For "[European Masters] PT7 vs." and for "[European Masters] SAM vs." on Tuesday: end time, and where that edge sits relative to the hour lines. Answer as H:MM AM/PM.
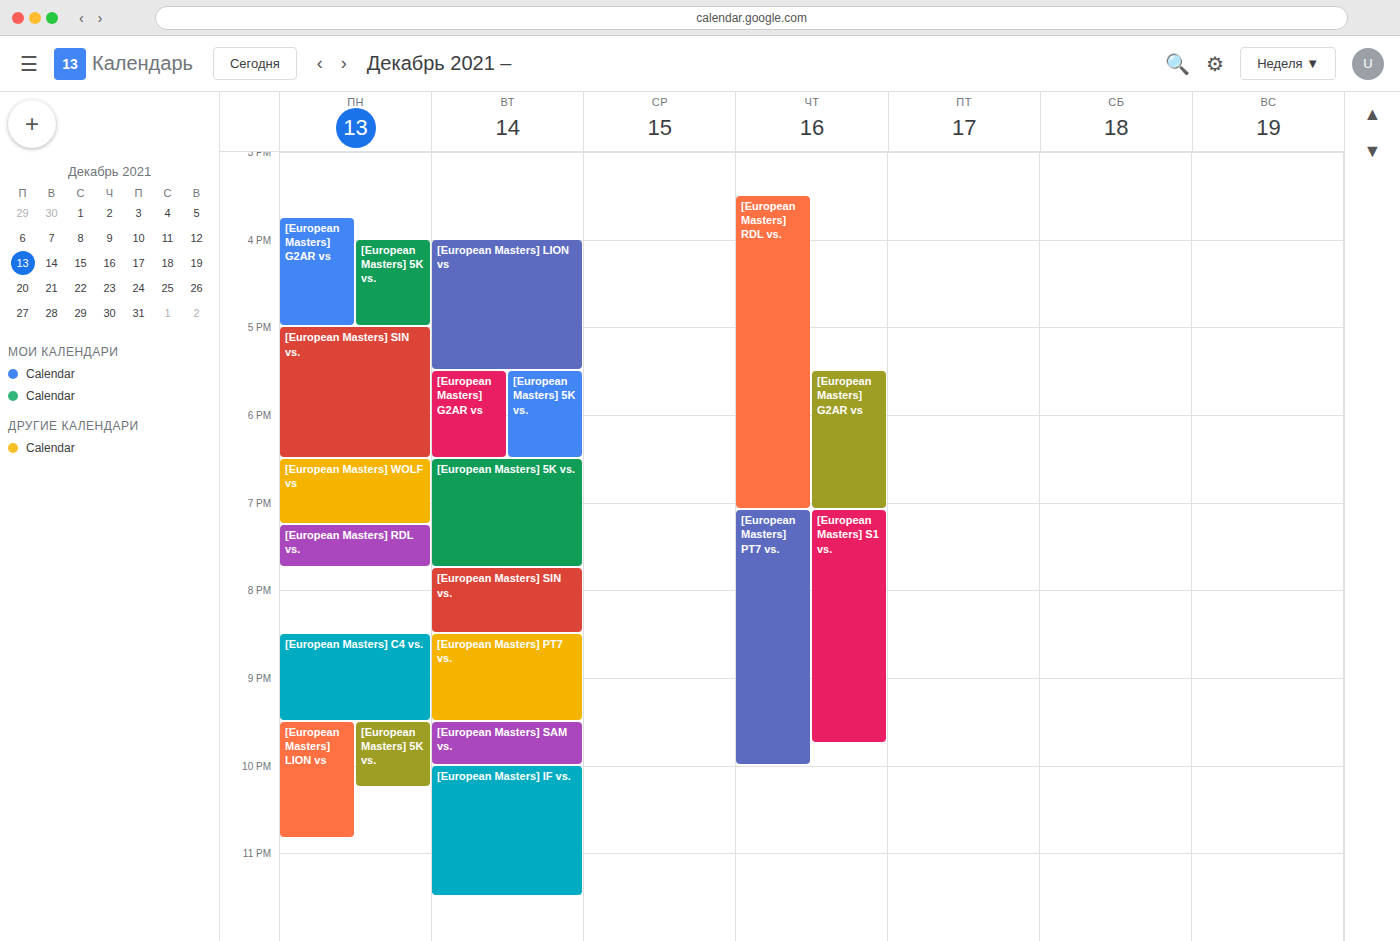
"[European Masters] PT7 vs.": 9:30 PM, halfway between the 9 PM and 10 PM lines. "[European Masters] SAM vs.": 10:00 PM, exactly on the 10 PM line.